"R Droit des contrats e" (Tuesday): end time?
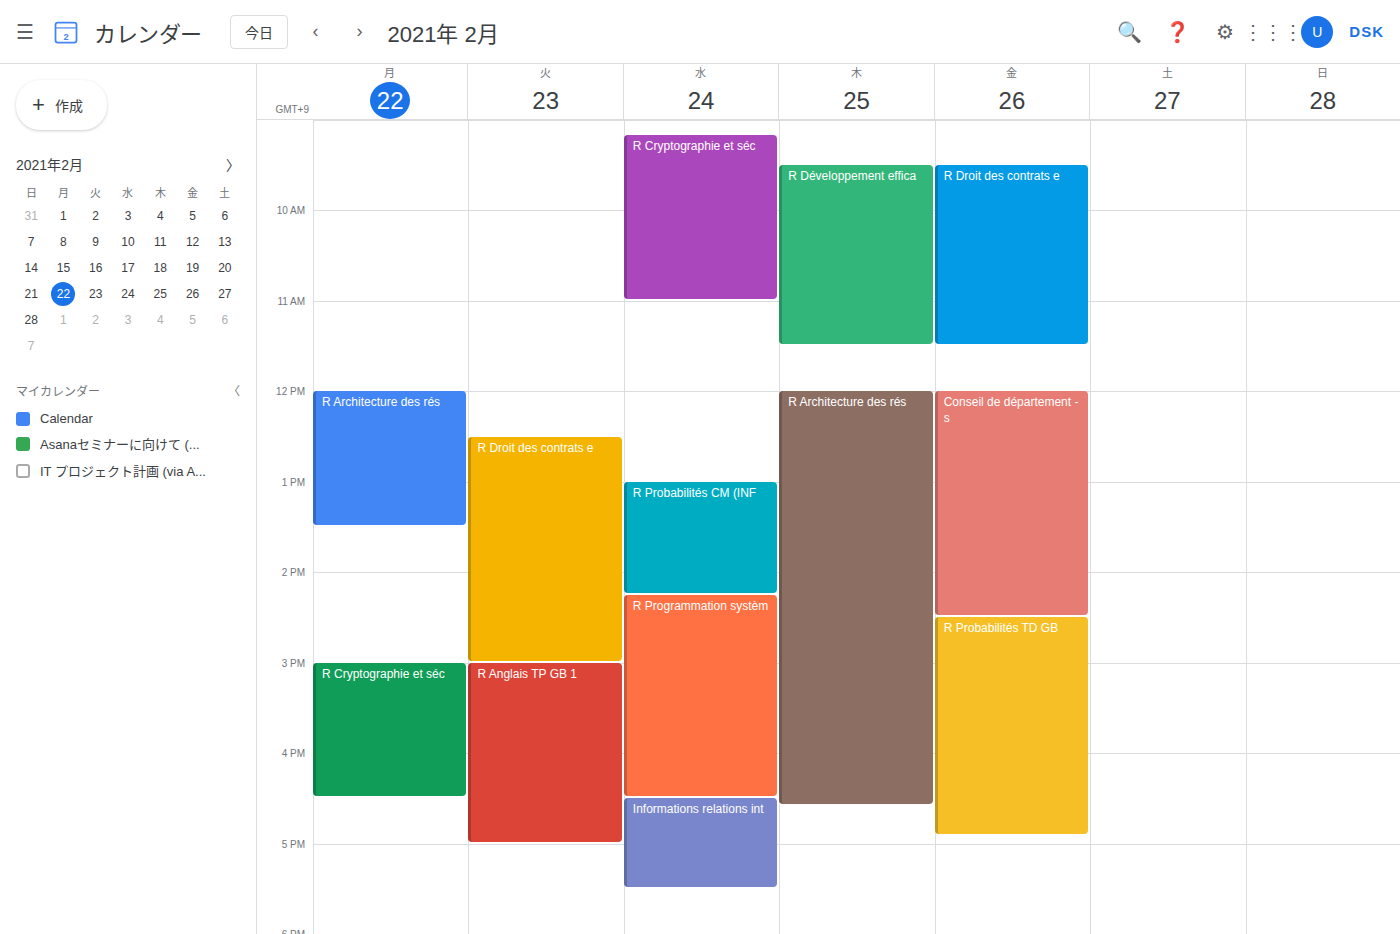
3:00 PM